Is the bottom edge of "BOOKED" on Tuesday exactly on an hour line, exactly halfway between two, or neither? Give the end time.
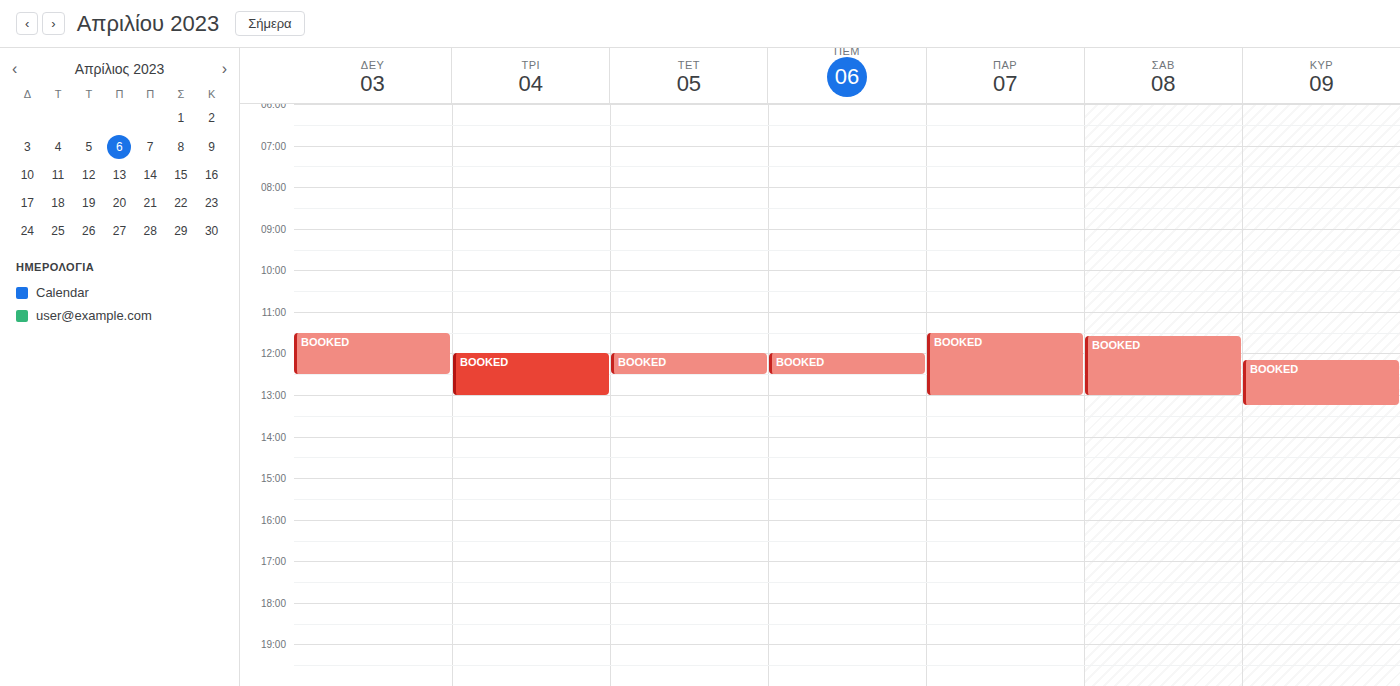
1:00 PM -- exactly on the 1 PM line.